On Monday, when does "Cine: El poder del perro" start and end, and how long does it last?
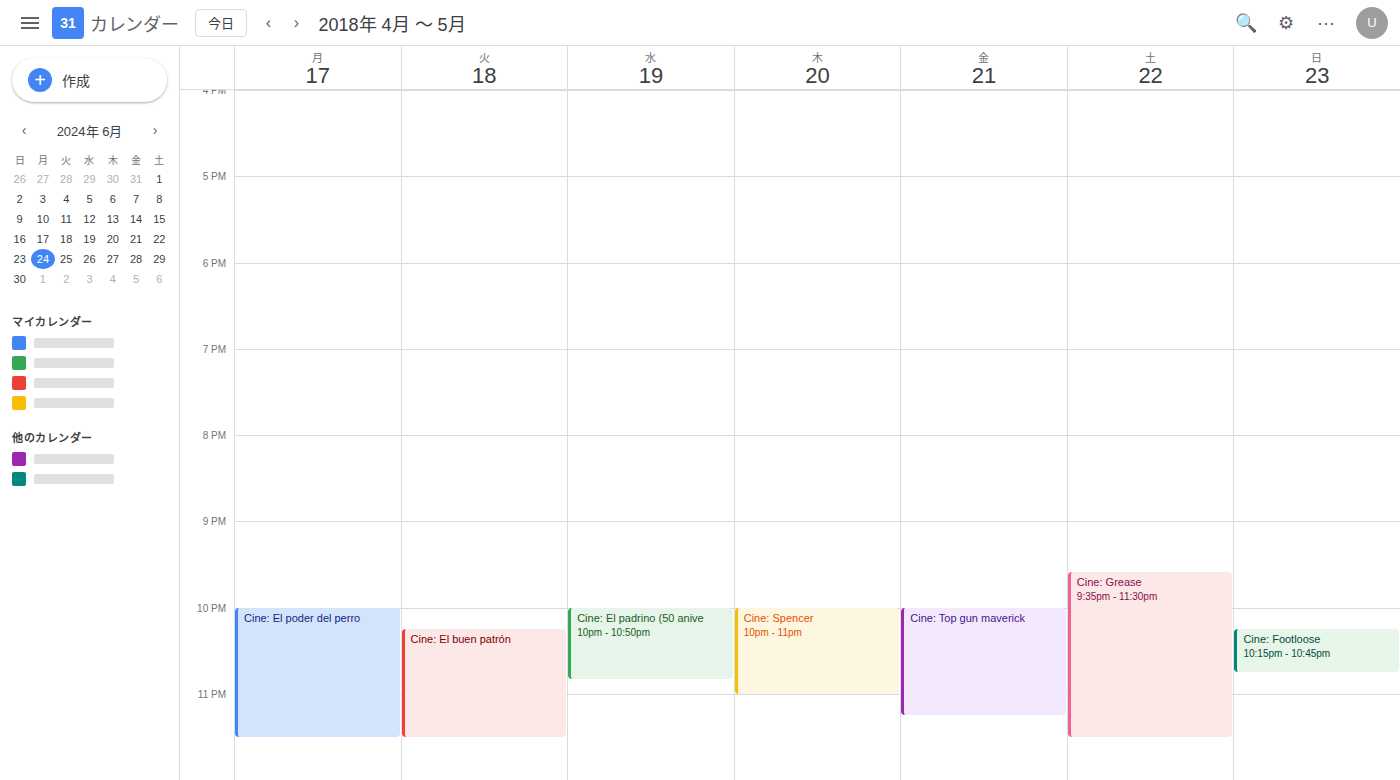
10:00 PM to 11:30 PM, 1 hour 30 minutes